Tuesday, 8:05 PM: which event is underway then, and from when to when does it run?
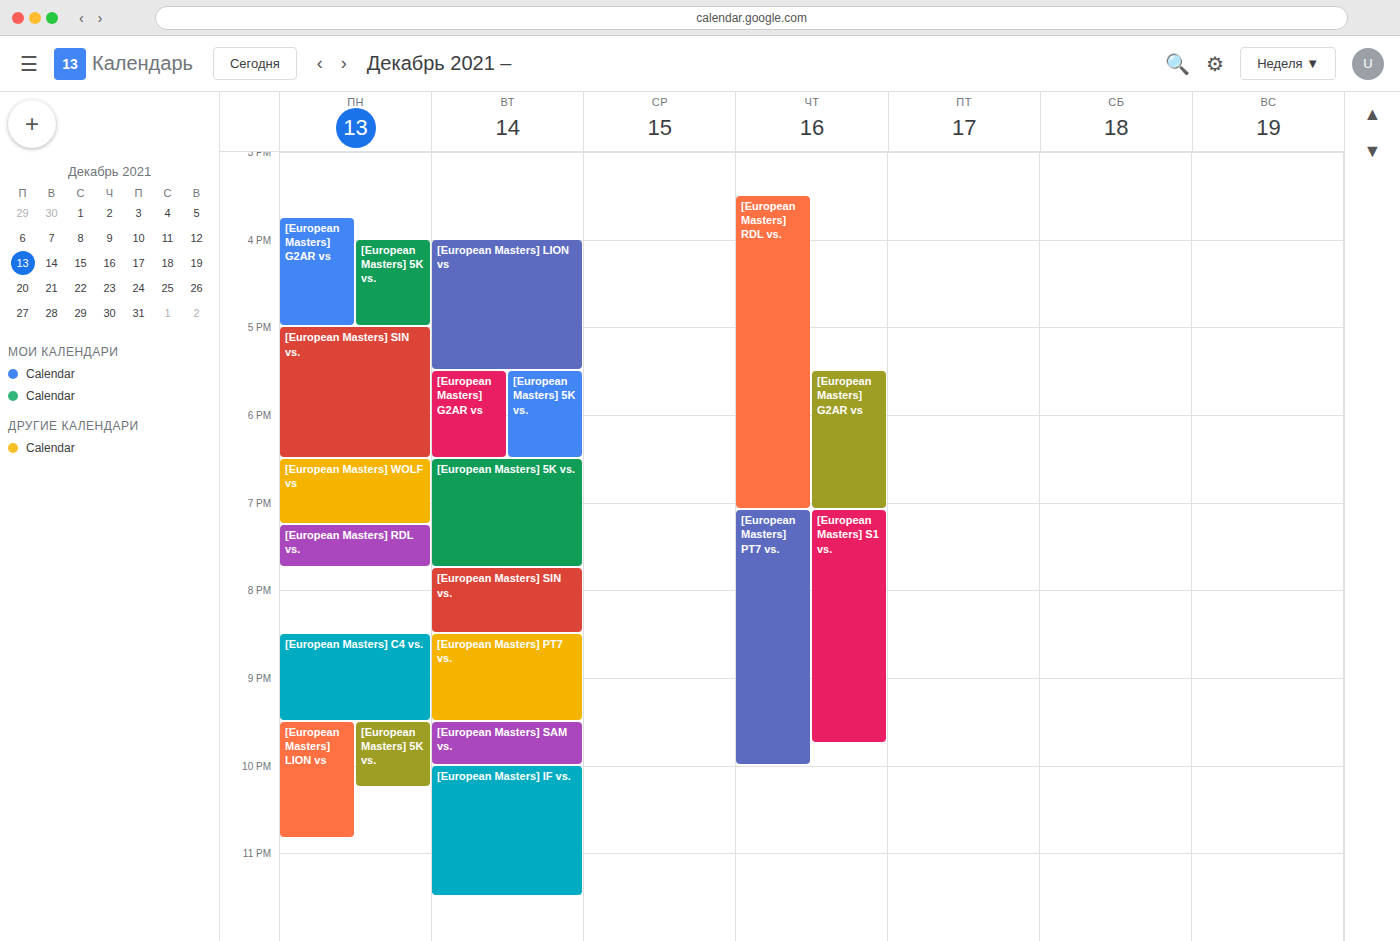
"[European Masters] SIN vs.", 7:45 PM to 8:30 PM